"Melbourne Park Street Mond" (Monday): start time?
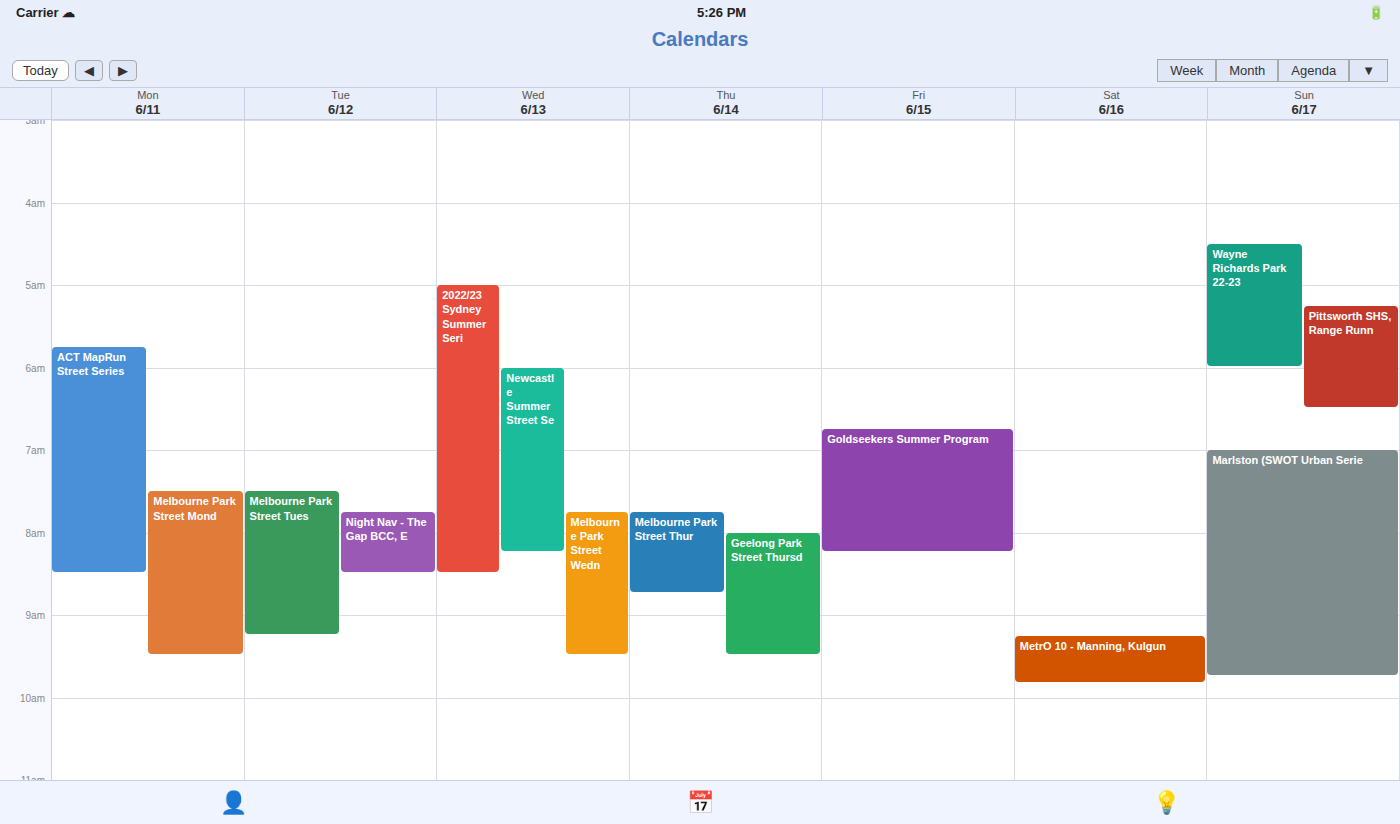
7:30 AM